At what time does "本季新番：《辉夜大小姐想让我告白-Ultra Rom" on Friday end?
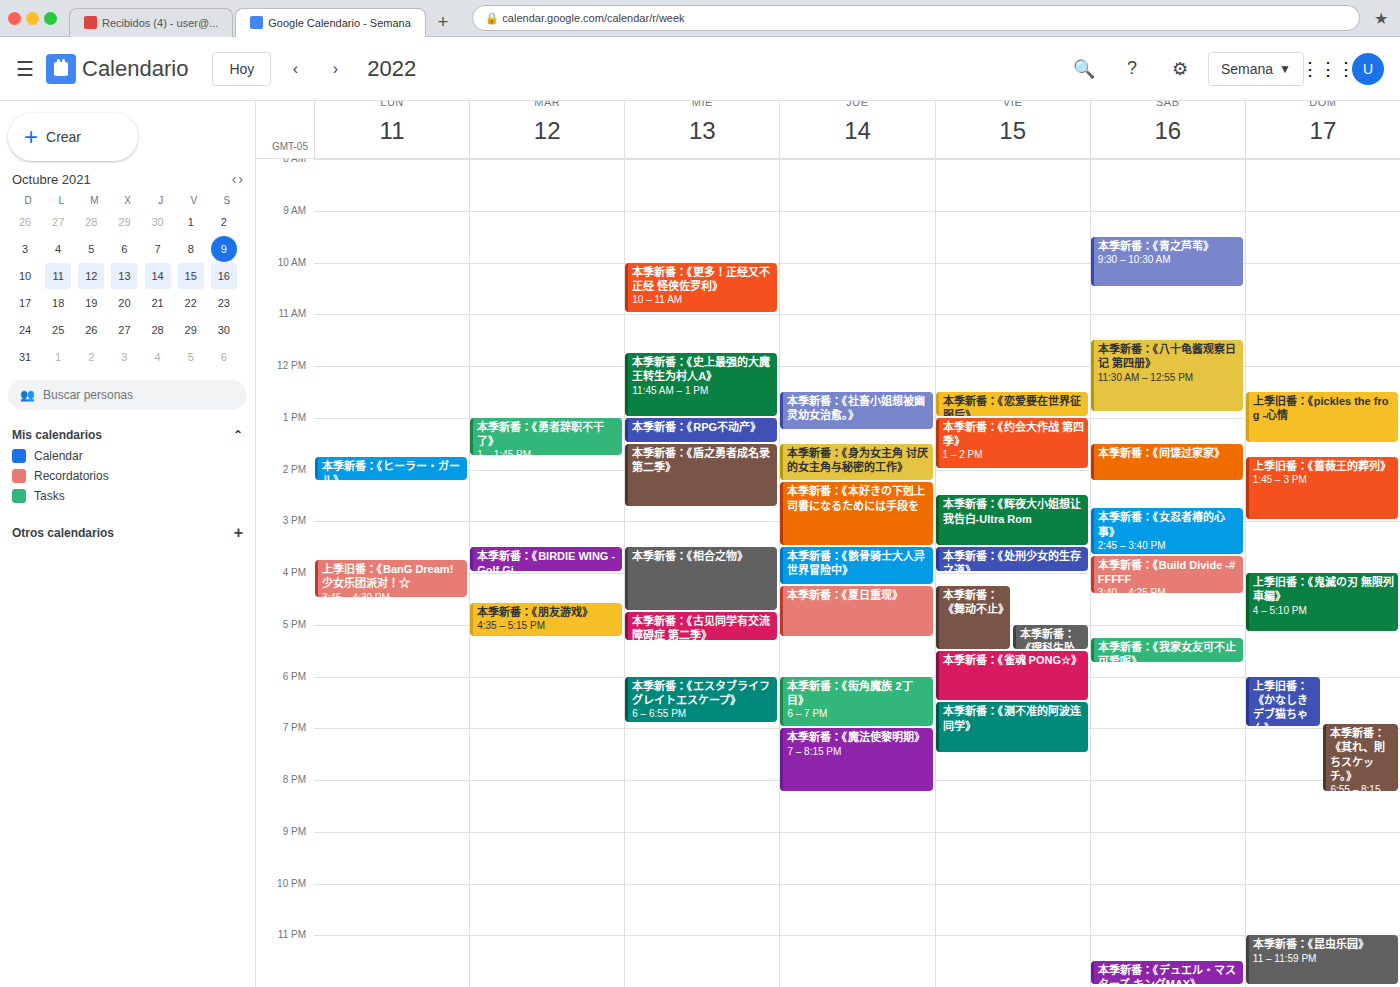
3:30 PM